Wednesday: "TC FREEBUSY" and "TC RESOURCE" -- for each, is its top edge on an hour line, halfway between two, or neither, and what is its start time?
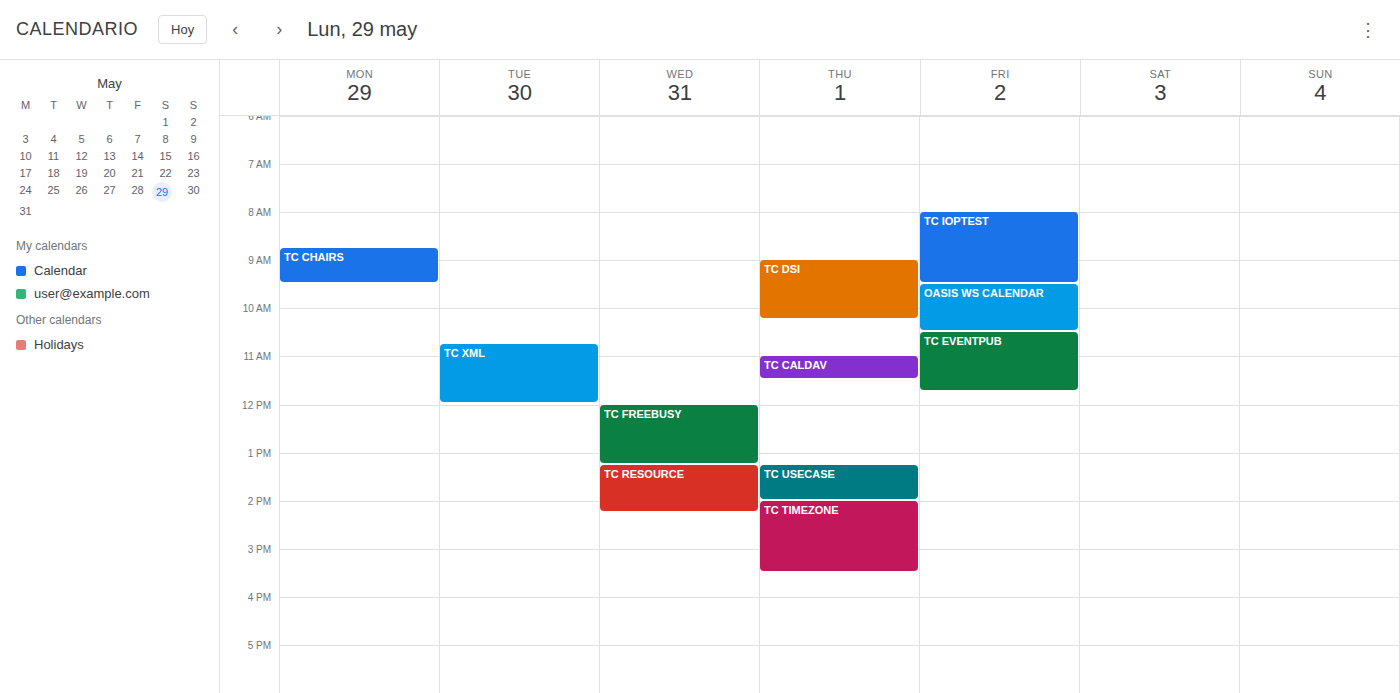
"TC FREEBUSY": 12:00 PM, exactly on the 12 PM line. "TC RESOURCE": 1:15 PM, neither: a quarter of the way from the 1 PM line to the 2 PM line.